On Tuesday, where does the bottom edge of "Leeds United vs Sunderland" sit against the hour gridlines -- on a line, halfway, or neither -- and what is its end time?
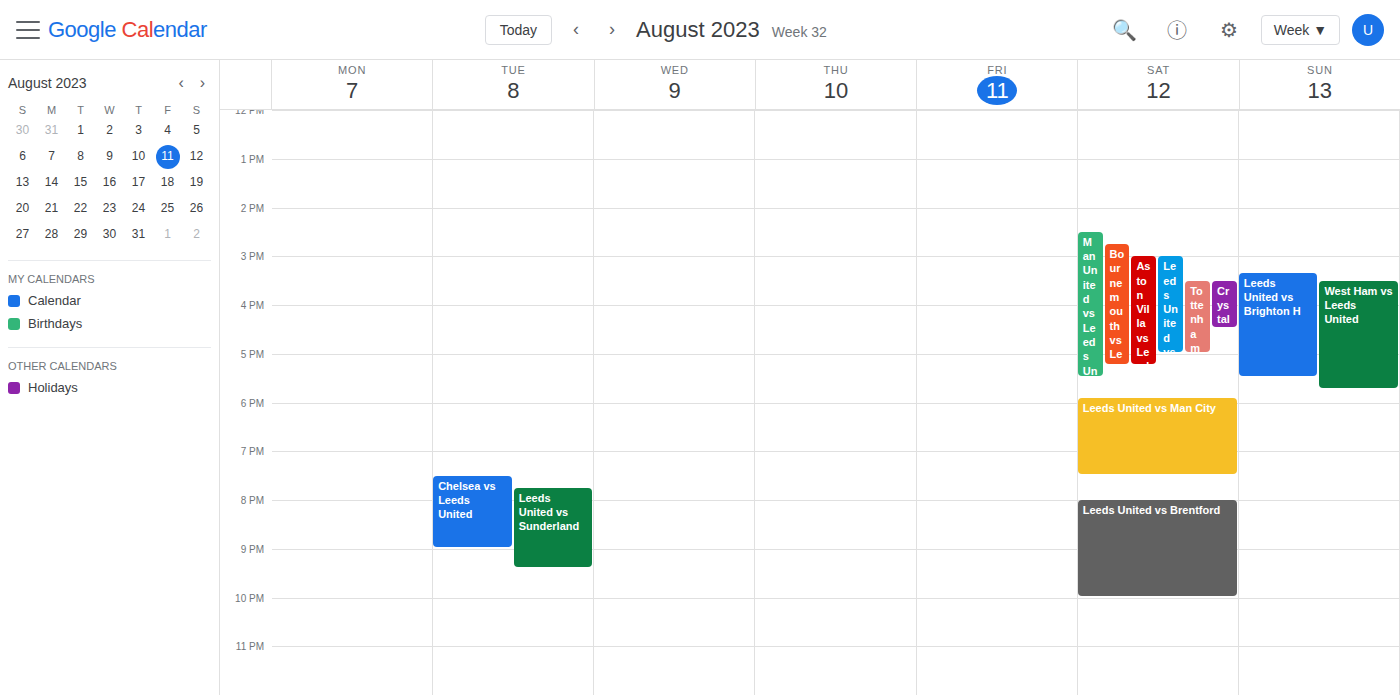
9:25 PM -- neither: 25 minutes below the 9 PM line and 35 minutes above the 10 PM line.